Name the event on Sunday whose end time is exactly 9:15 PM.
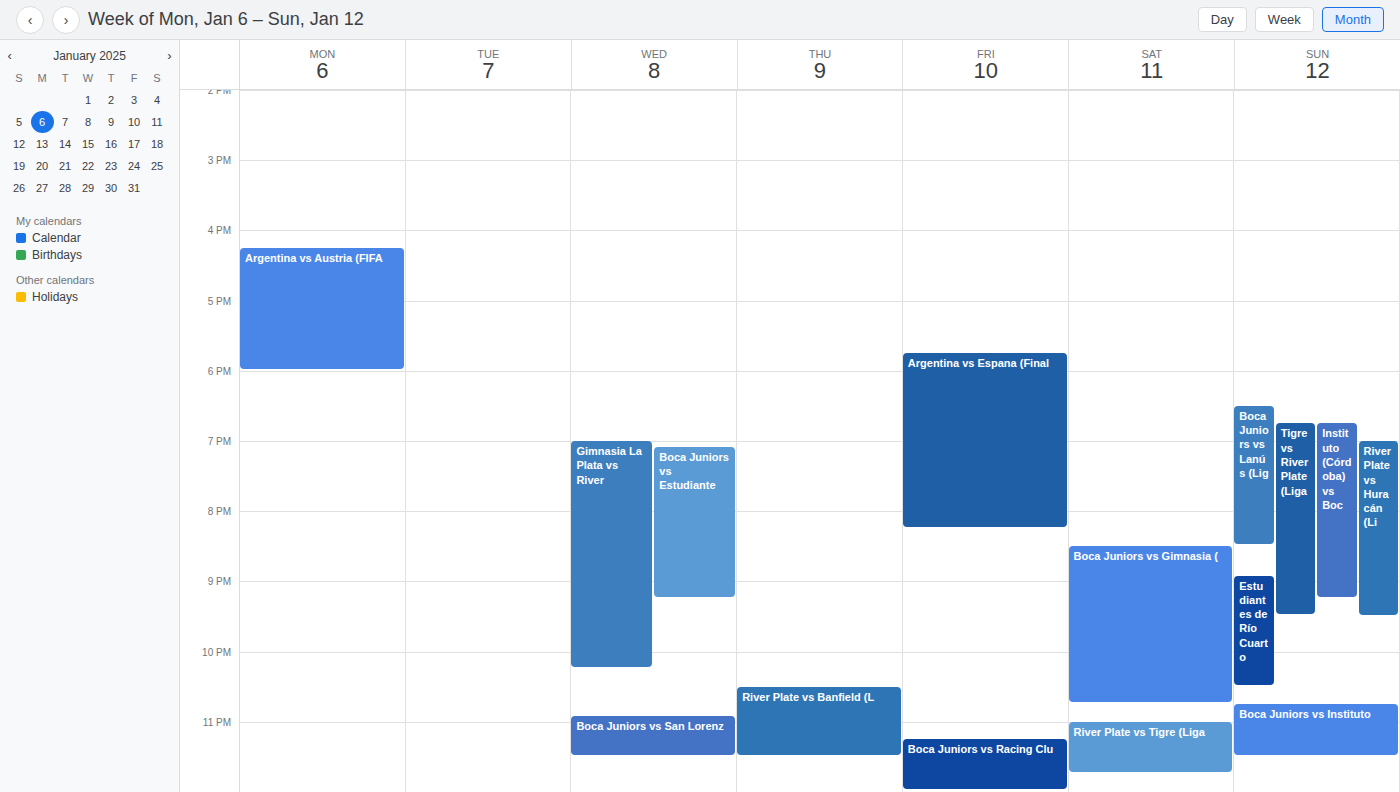
"Instituto (Córdoba) vs Boc"